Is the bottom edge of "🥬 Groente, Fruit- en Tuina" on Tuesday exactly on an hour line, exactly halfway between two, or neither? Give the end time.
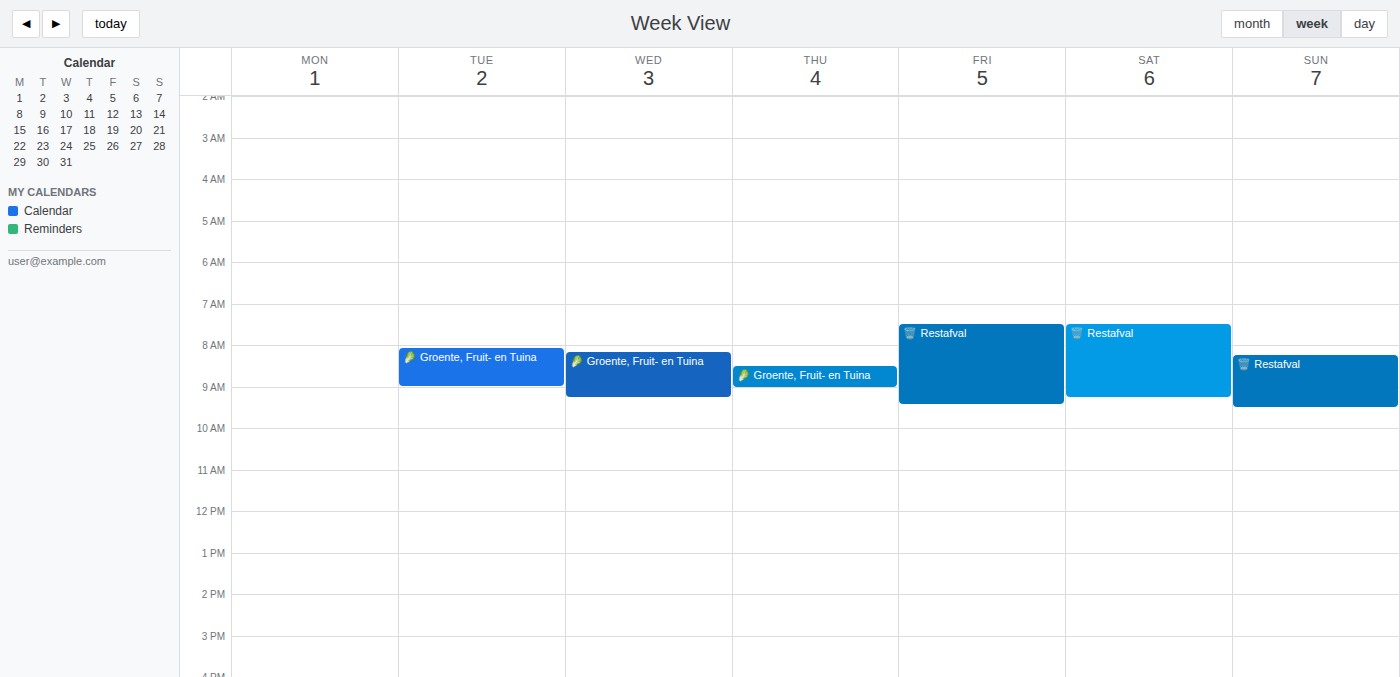
9:00 AM -- exactly on the 9 AM line.